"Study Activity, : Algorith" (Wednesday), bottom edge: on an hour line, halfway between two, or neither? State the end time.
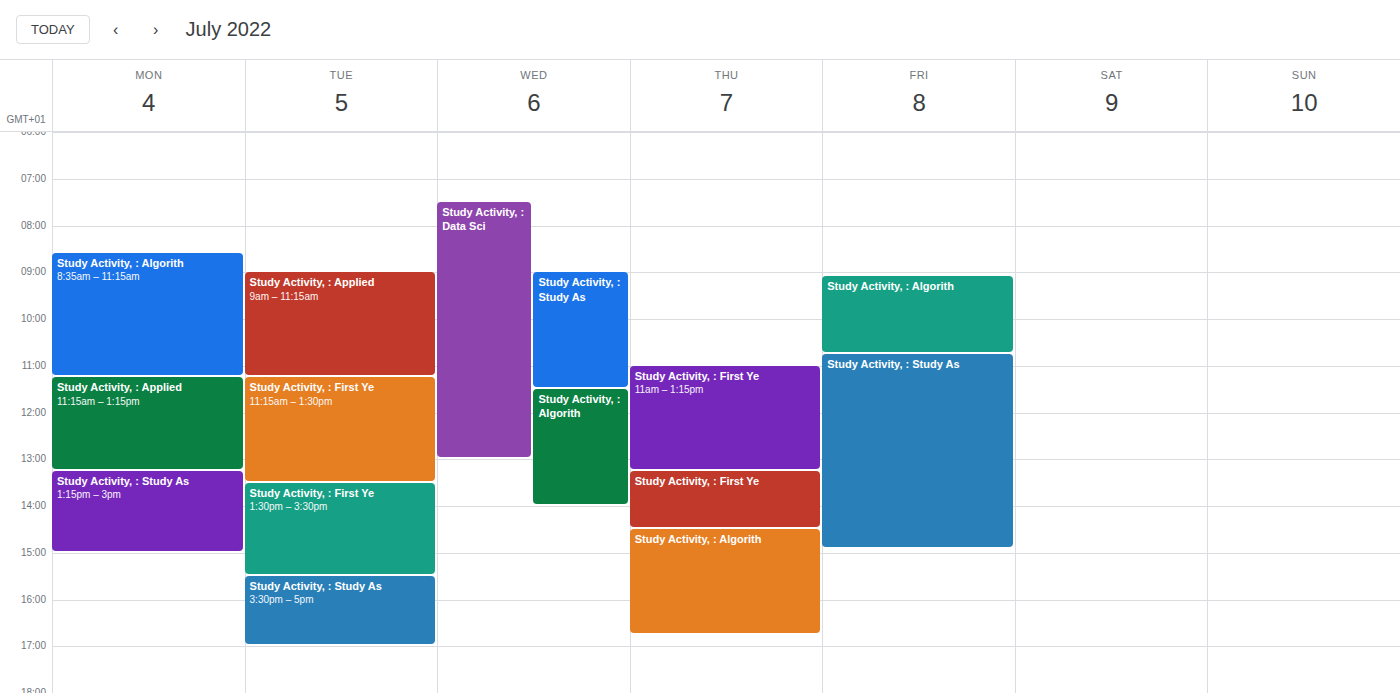
2:00 PM -- exactly on the 2 PM line.